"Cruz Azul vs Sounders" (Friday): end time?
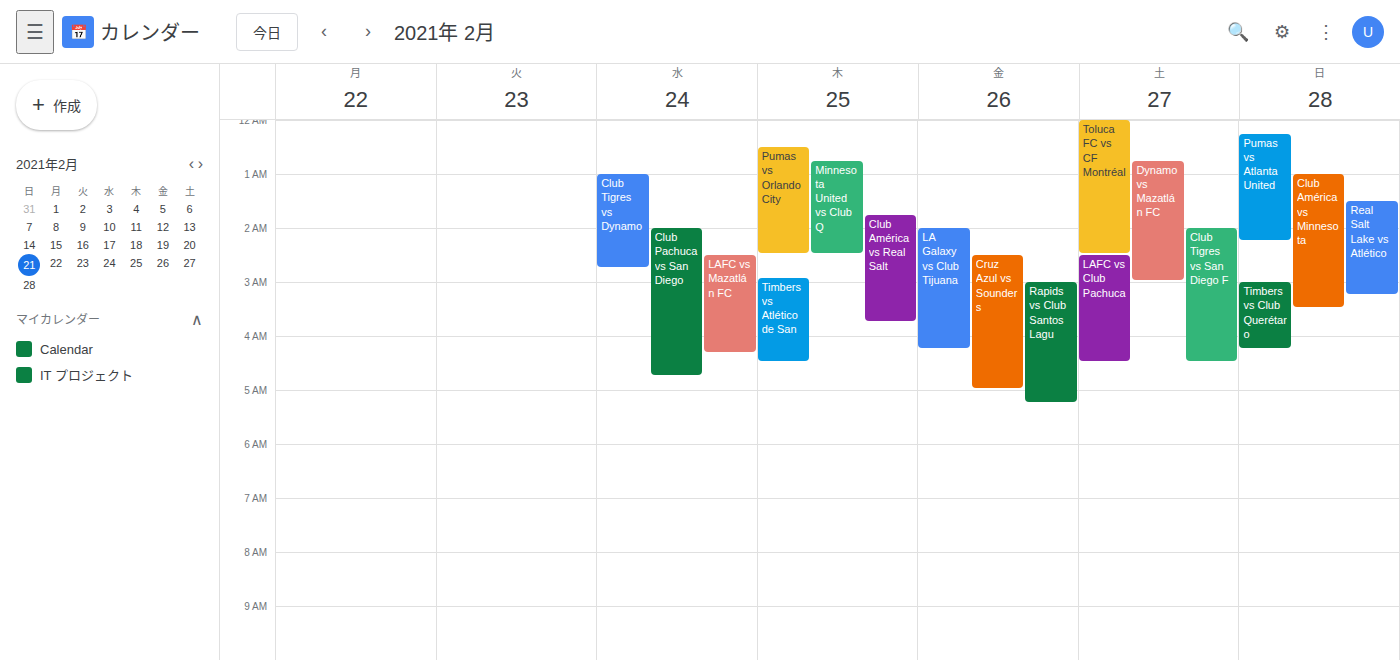
05:00